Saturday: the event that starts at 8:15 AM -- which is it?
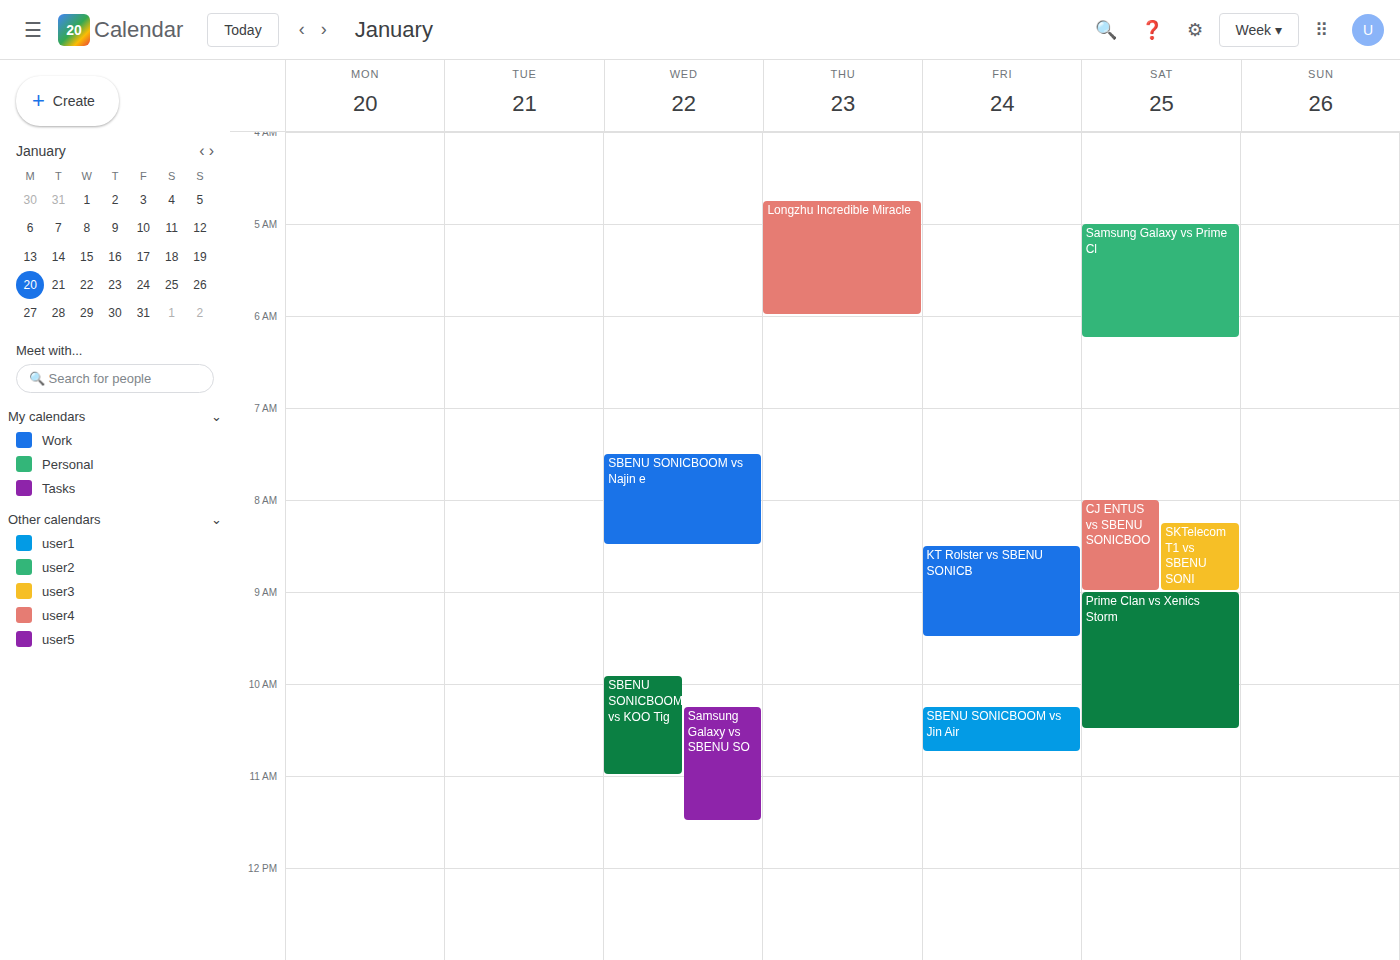
"SKTelecom T1 vs SBENU SONI"